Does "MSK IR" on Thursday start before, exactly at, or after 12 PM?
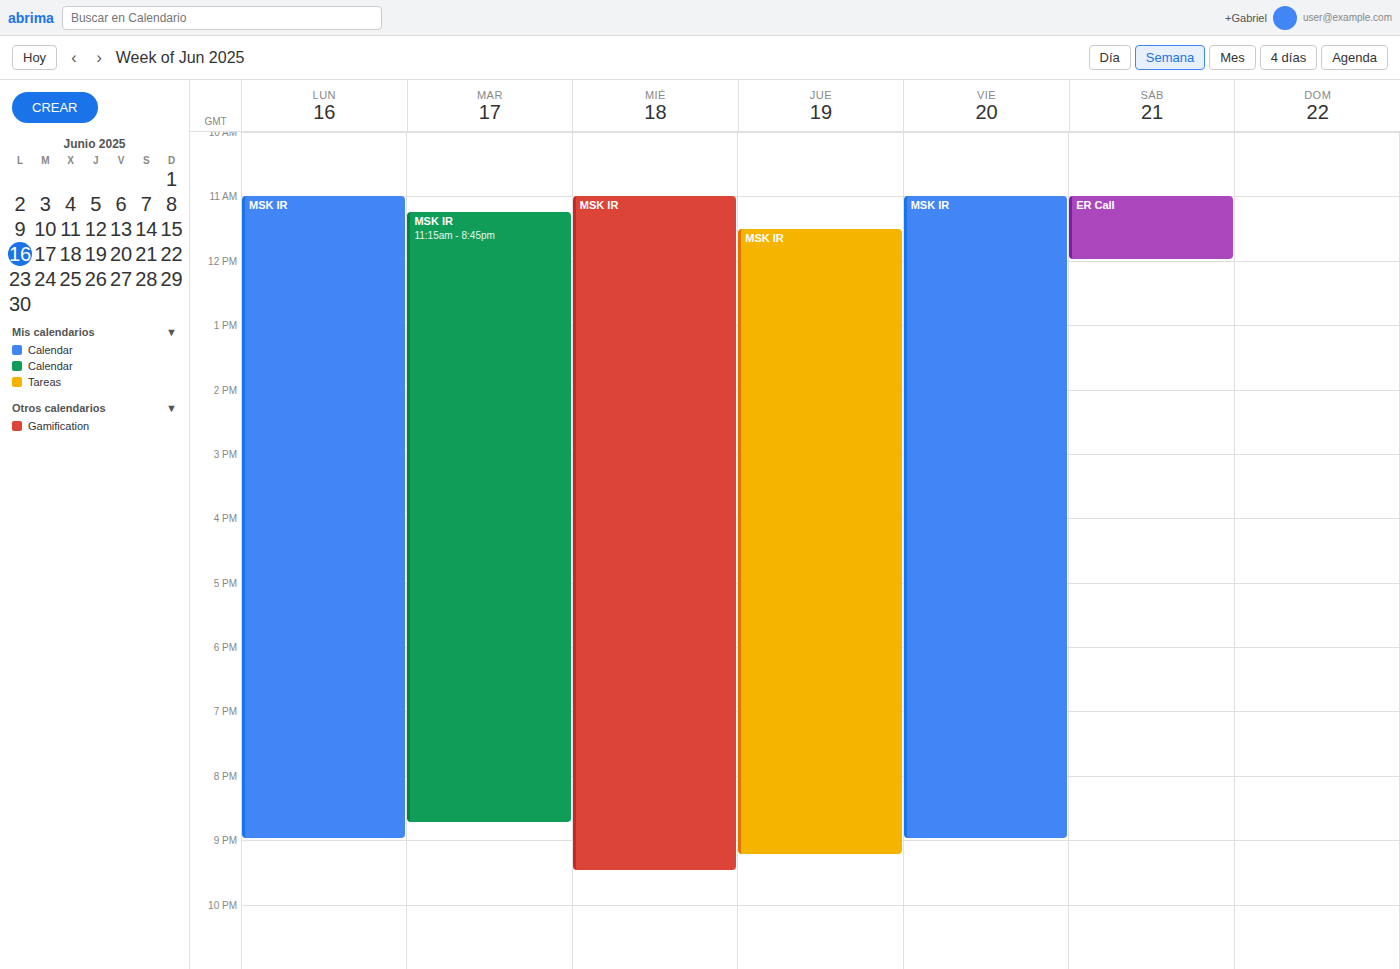
11:30 AM -- before 12 PM, 30 minutes above the 12 PM line.